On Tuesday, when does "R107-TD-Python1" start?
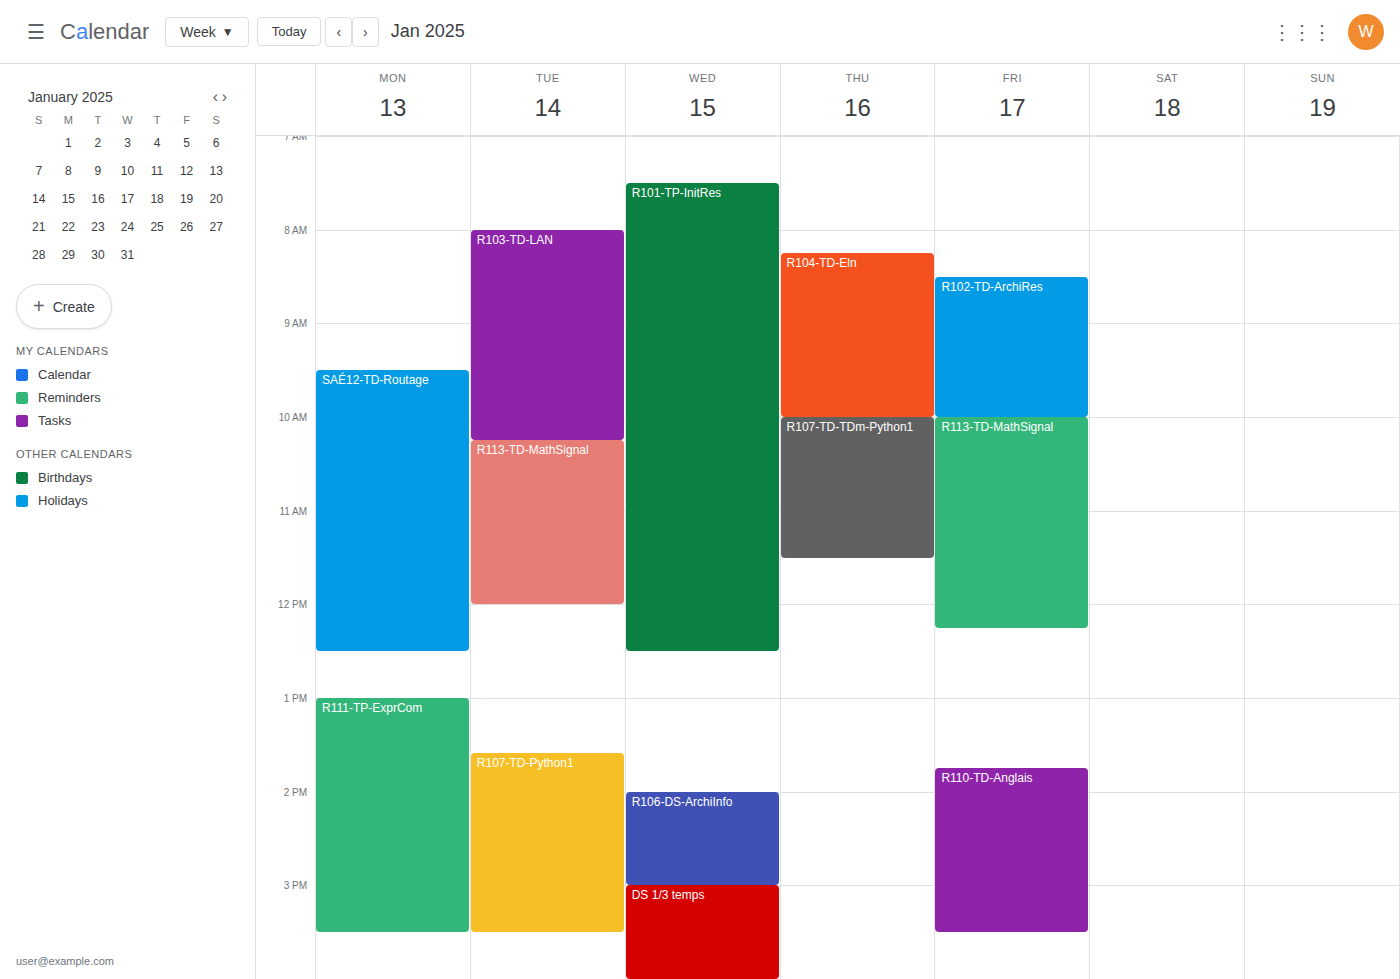
1:35 PM